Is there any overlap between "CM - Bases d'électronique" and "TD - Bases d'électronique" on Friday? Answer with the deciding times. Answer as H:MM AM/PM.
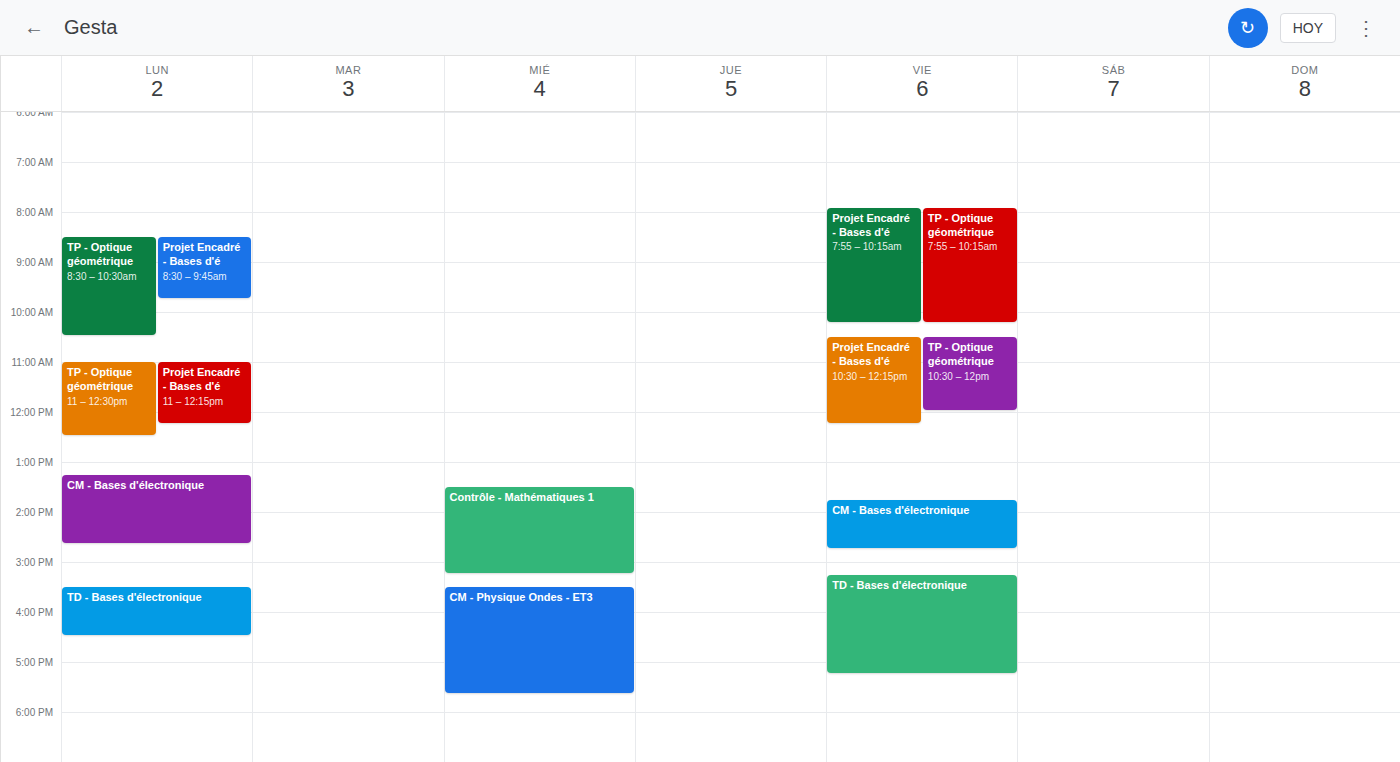
"CM - Bases d'électronique" ends at 2:45 PM and "TD - Bases d'électronique" starts at 3:15 PM -- no overlap.